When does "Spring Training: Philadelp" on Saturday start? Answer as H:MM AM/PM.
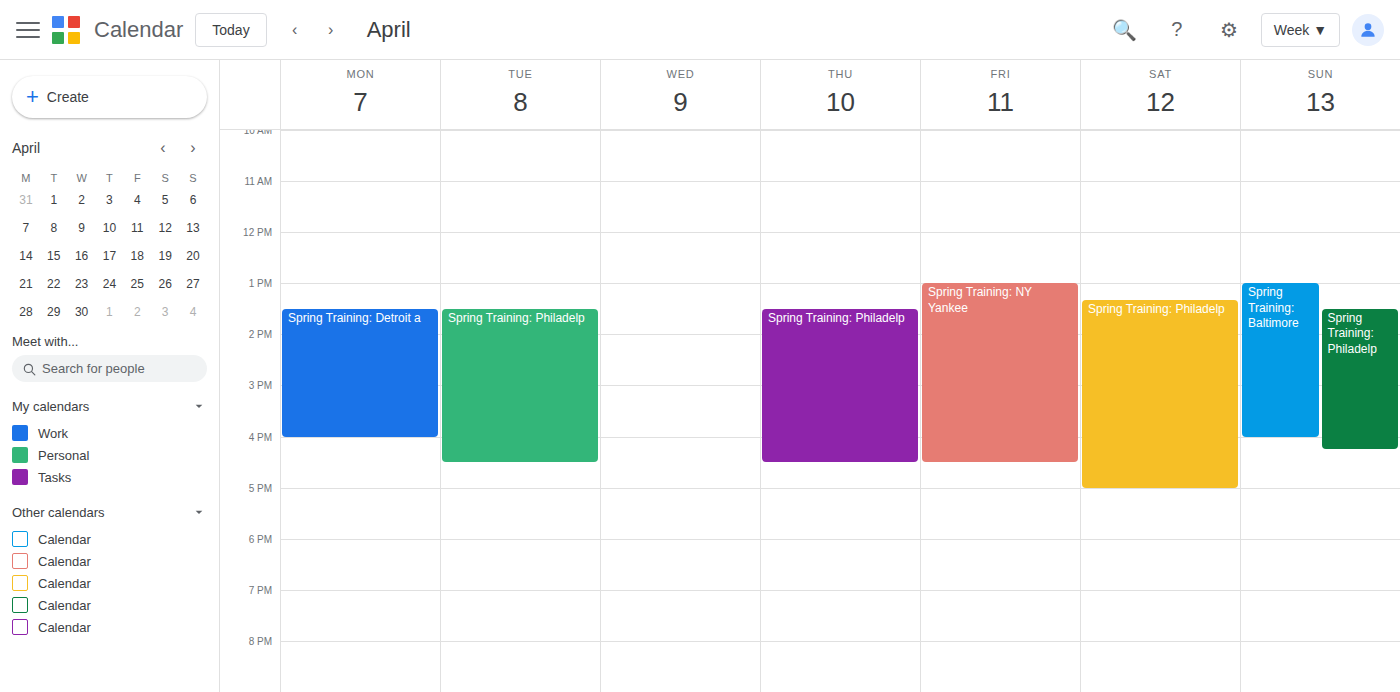
1:20 PM